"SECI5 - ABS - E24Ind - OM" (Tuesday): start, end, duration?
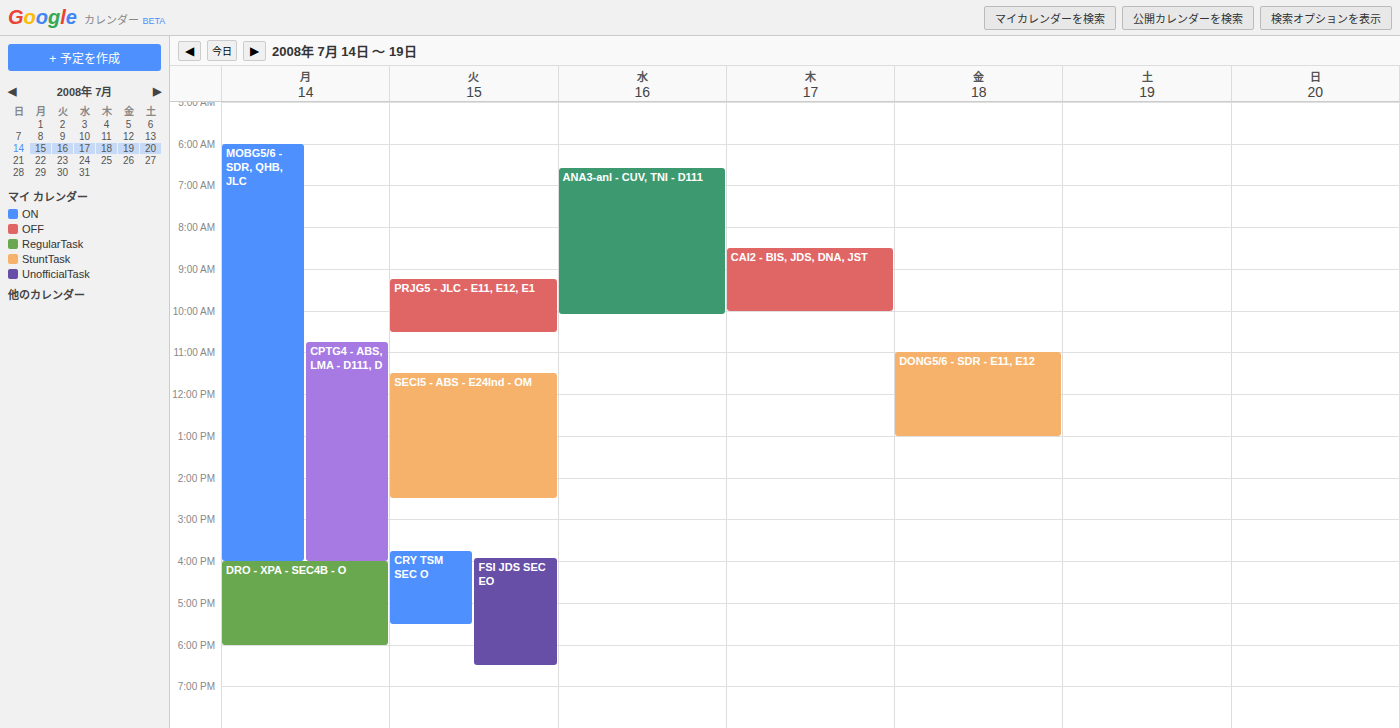
11:30 AM to 2:30 PM, 3 hours